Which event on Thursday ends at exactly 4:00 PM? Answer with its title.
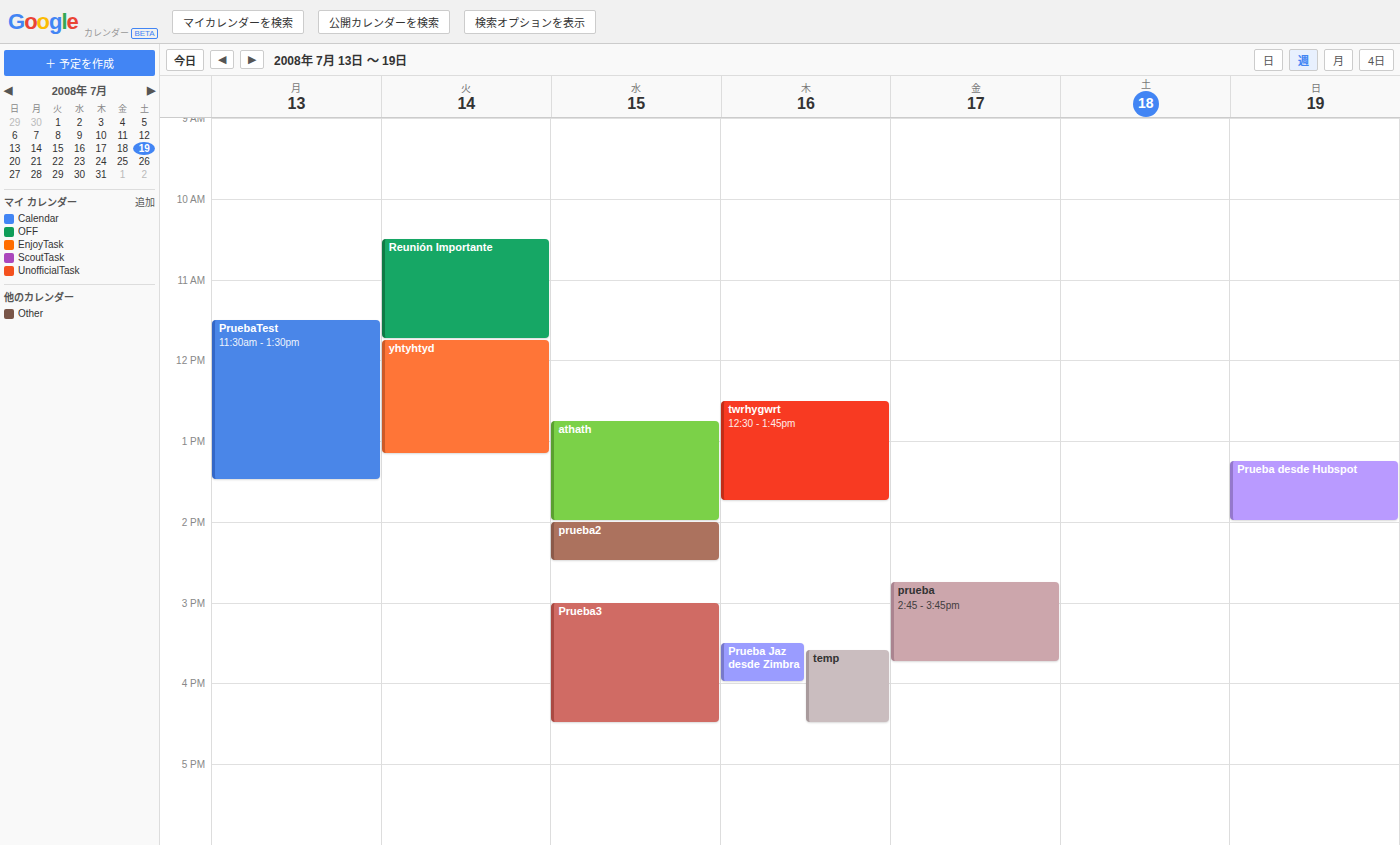
"Prueba Jaz desde Zimbra"